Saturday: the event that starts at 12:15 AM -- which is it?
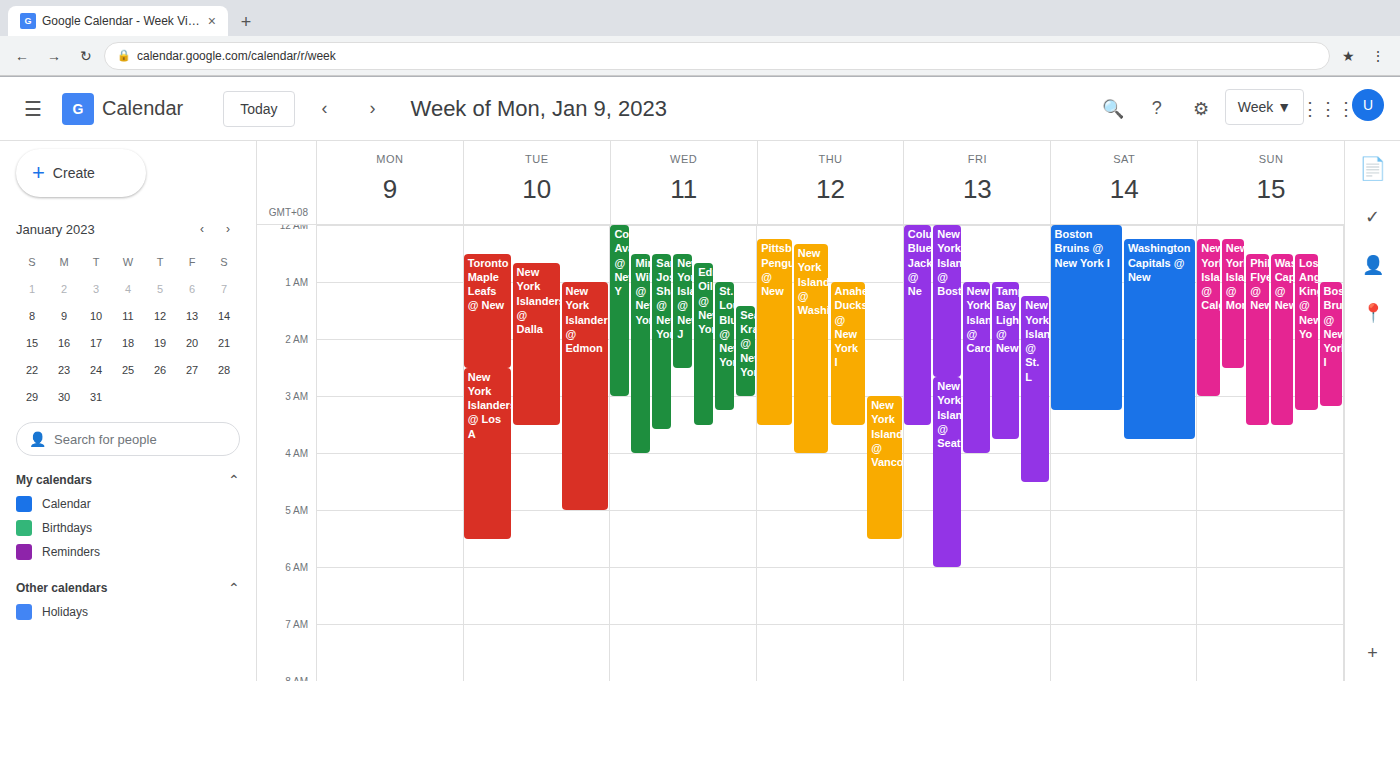
"Washington Capitals @ New"